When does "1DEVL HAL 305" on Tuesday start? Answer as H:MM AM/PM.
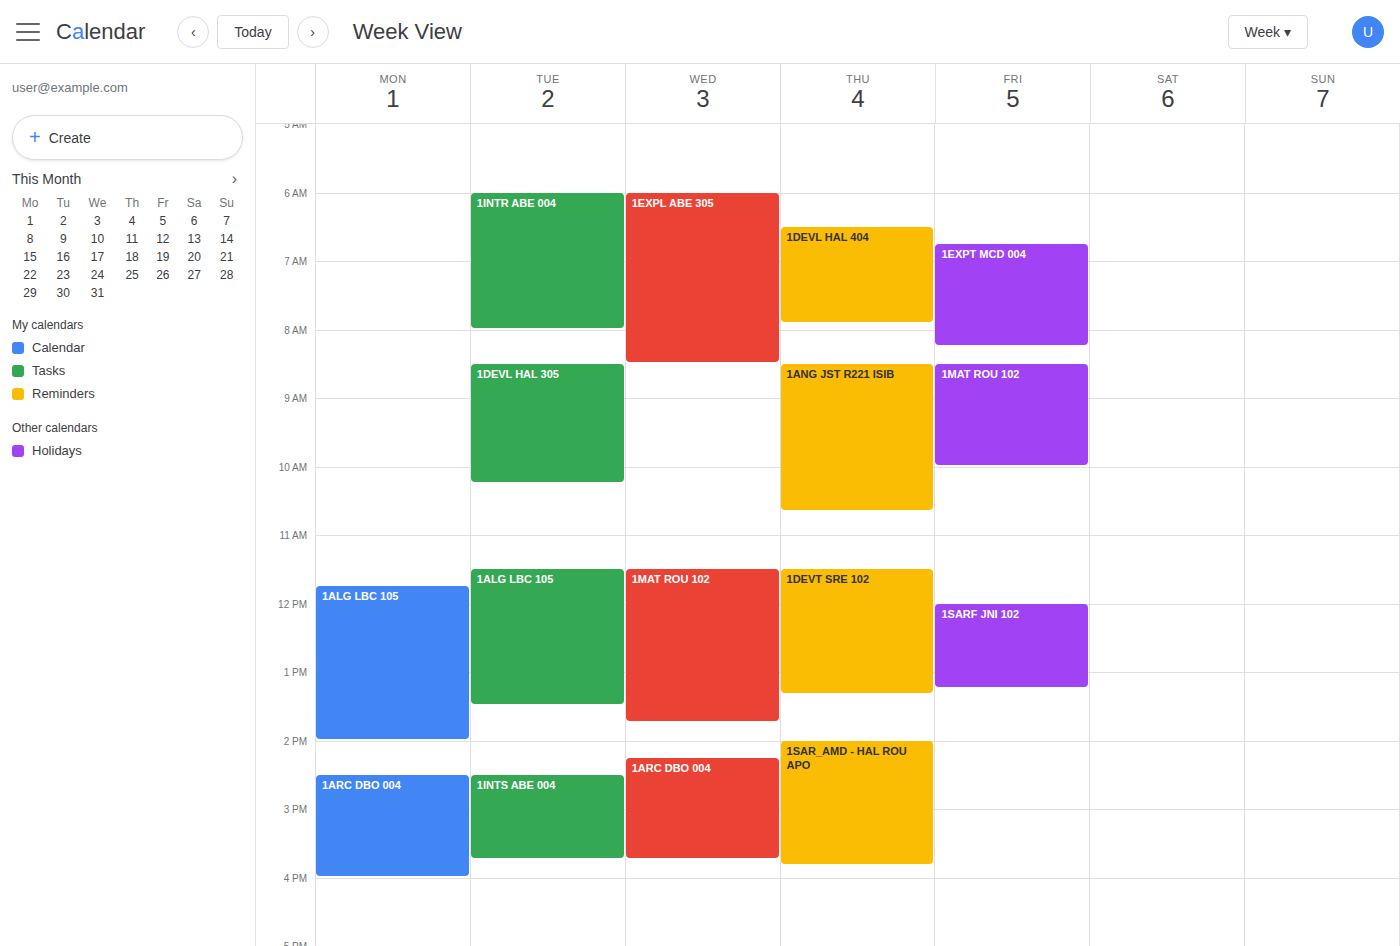
8:30 AM